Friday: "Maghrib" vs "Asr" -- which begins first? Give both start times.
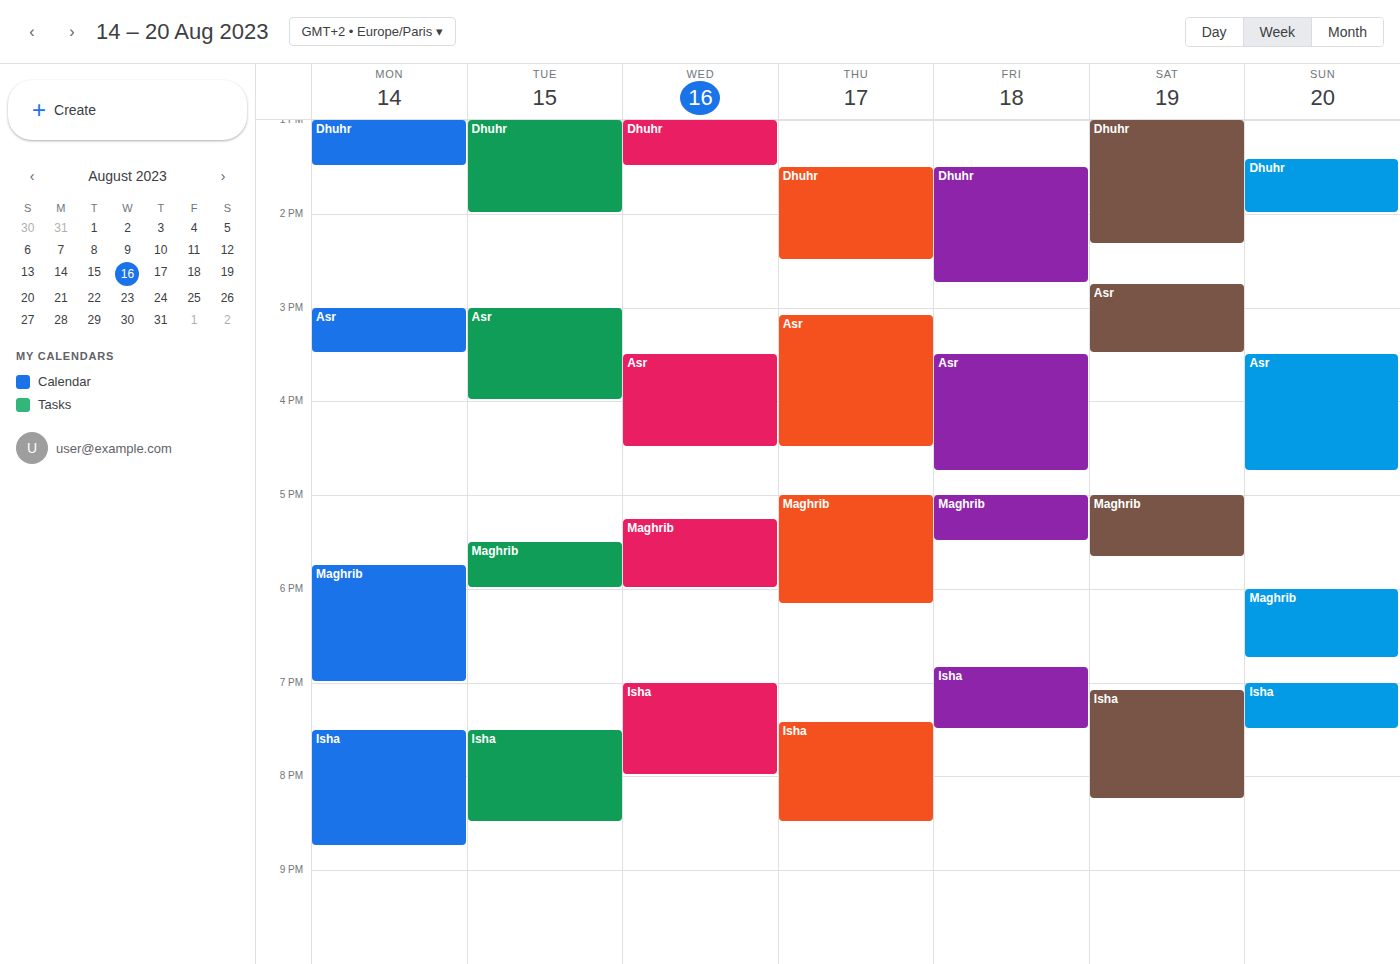
"Asr" 15:30; "Maghrib" 17:00.